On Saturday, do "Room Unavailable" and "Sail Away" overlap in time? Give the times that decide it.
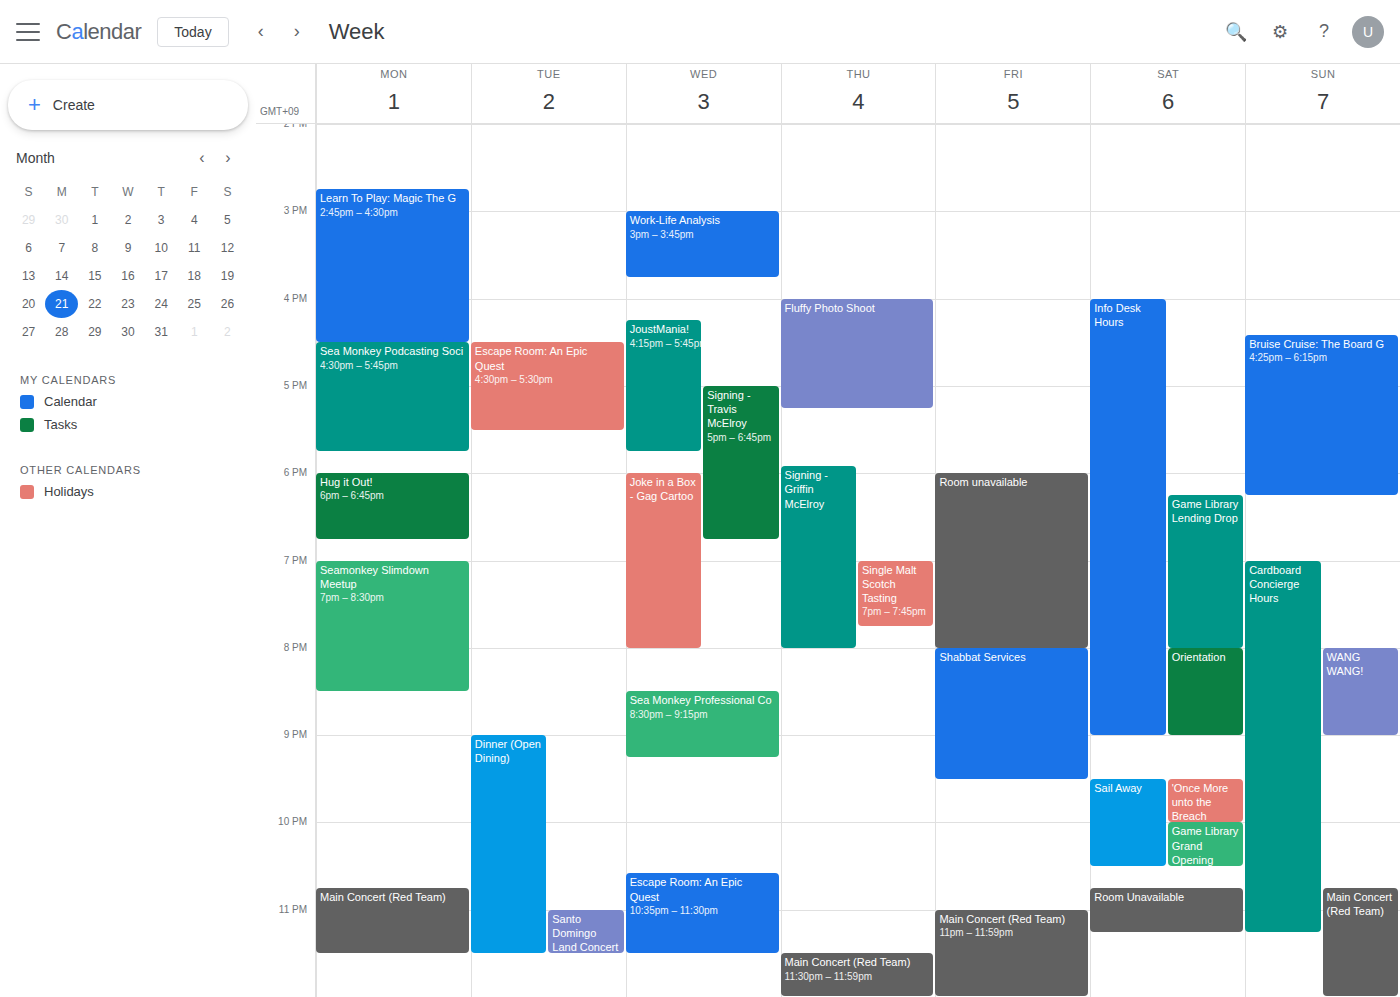
"Sail Away" ends at 10:30 PM and "Room Unavailable" starts at 10:45 PM -- no overlap.